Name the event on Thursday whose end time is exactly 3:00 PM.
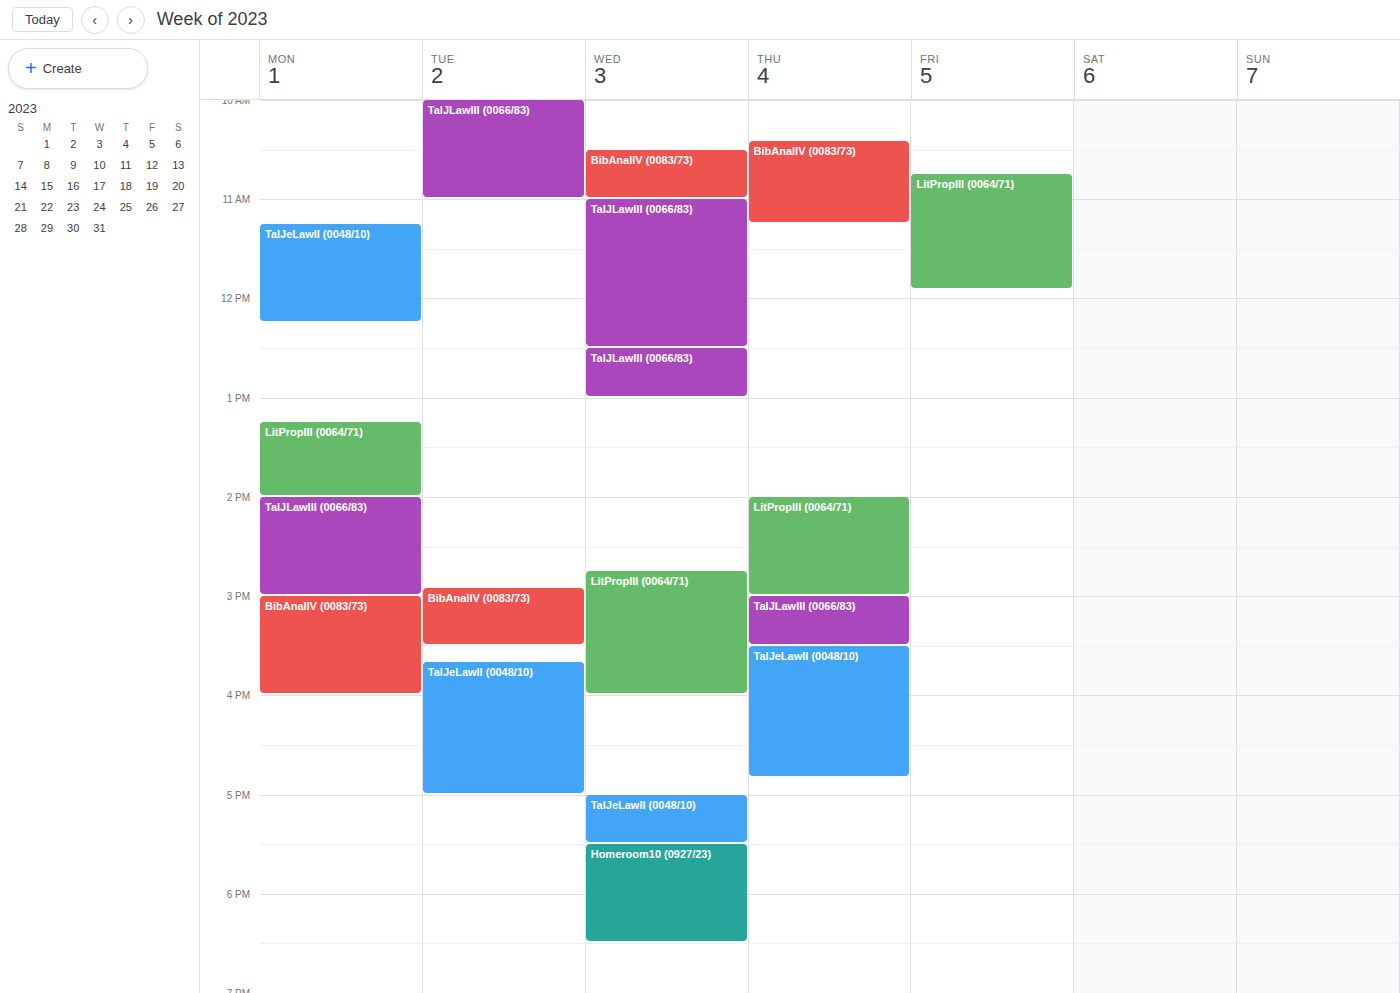
"LitPropIII (0064/71)"